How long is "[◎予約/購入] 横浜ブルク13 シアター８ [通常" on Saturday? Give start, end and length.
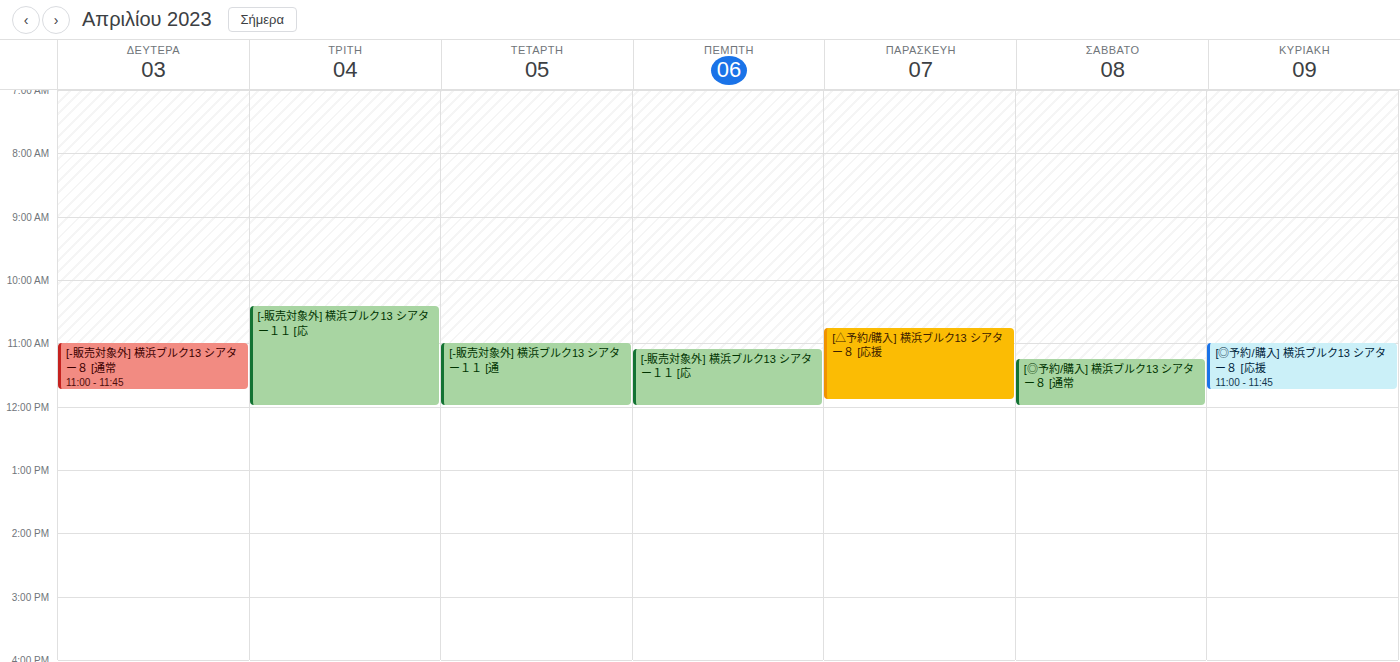
11:15 AM to 12:00 PM, 45 minutes